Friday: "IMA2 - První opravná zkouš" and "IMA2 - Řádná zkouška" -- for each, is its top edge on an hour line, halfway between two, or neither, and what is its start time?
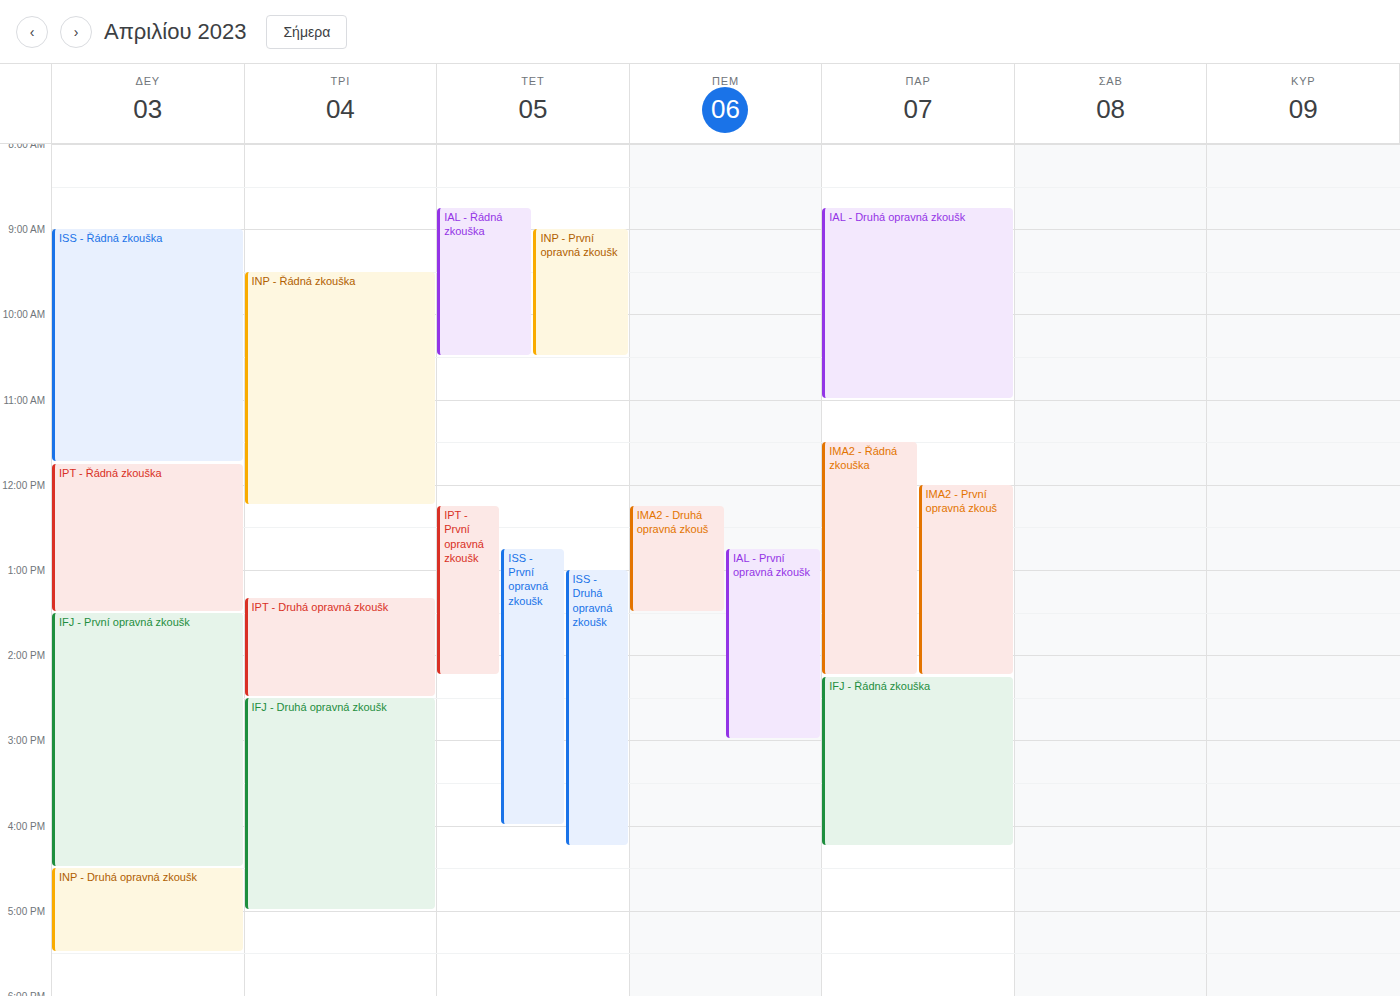
"IMA2 - První opravná zkouš": 12:00 PM, exactly on the 12 PM line. "IMA2 - Řádná zkouška": 11:30 AM, halfway between the 11 AM and 12 PM lines.